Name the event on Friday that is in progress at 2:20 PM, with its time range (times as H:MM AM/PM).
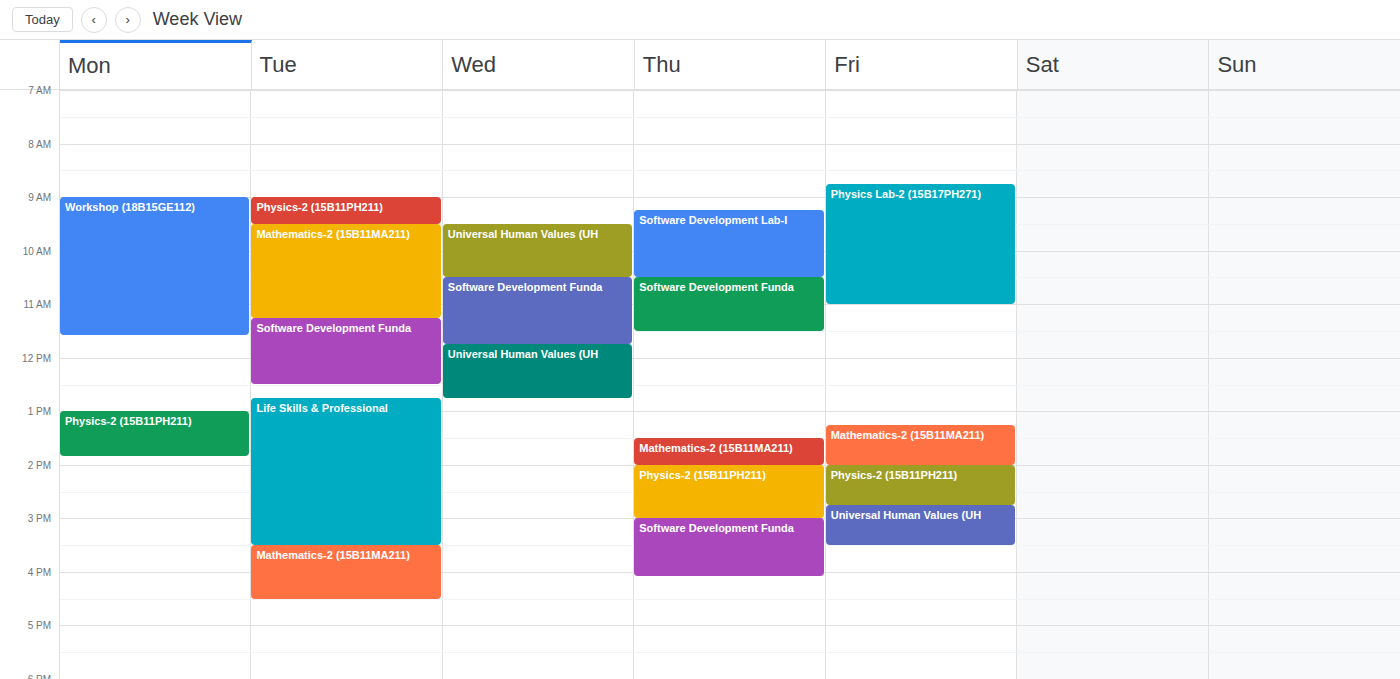
"Physics-2 (15B11PH211)", 2:00 PM to 2:45 PM